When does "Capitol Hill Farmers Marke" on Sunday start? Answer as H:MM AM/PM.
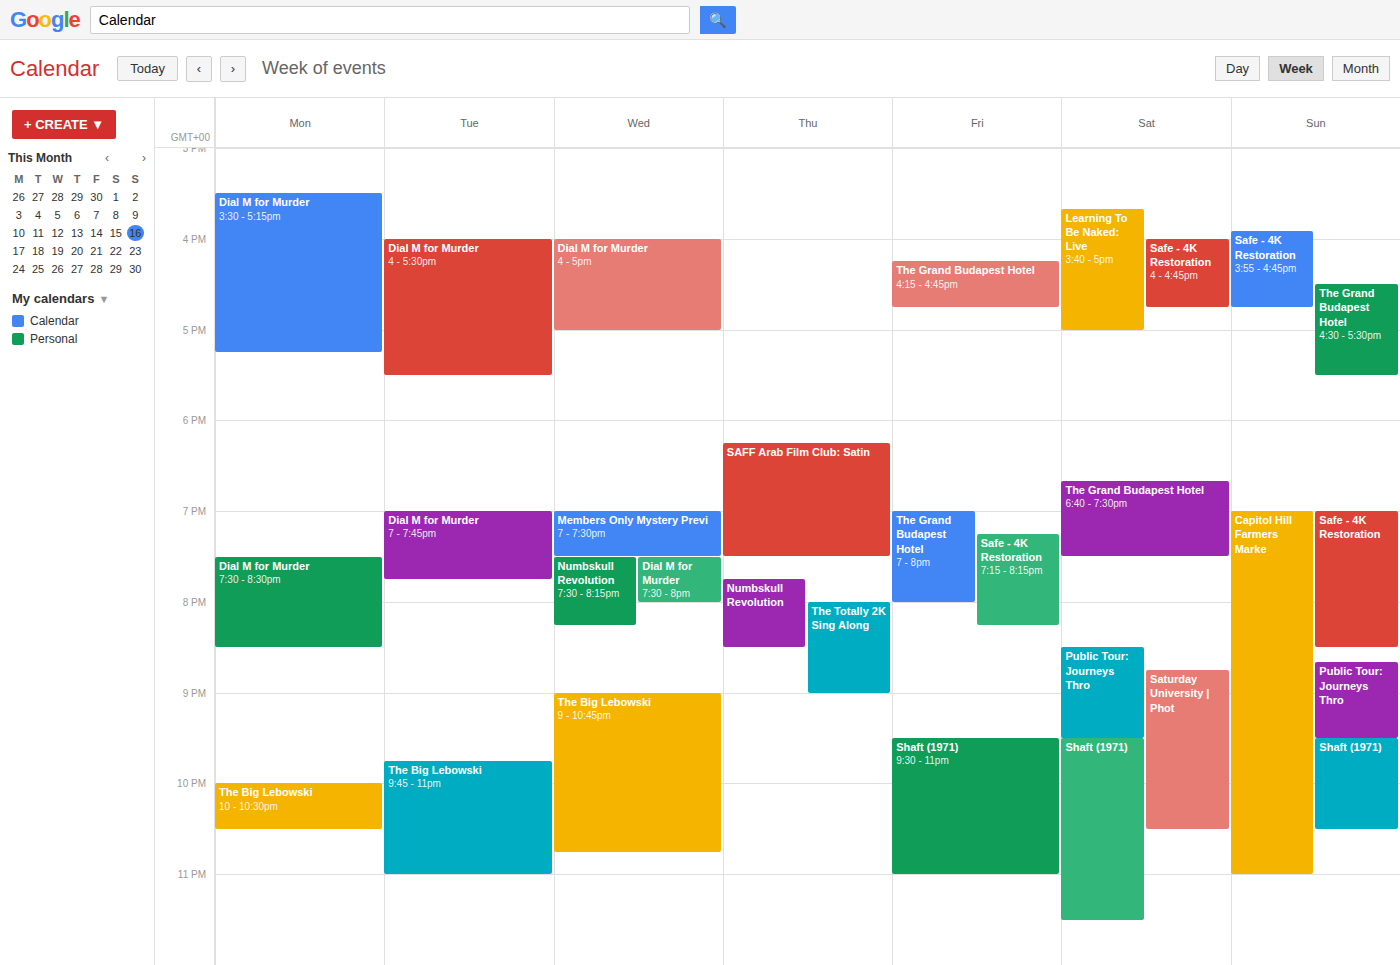
7:00 PM